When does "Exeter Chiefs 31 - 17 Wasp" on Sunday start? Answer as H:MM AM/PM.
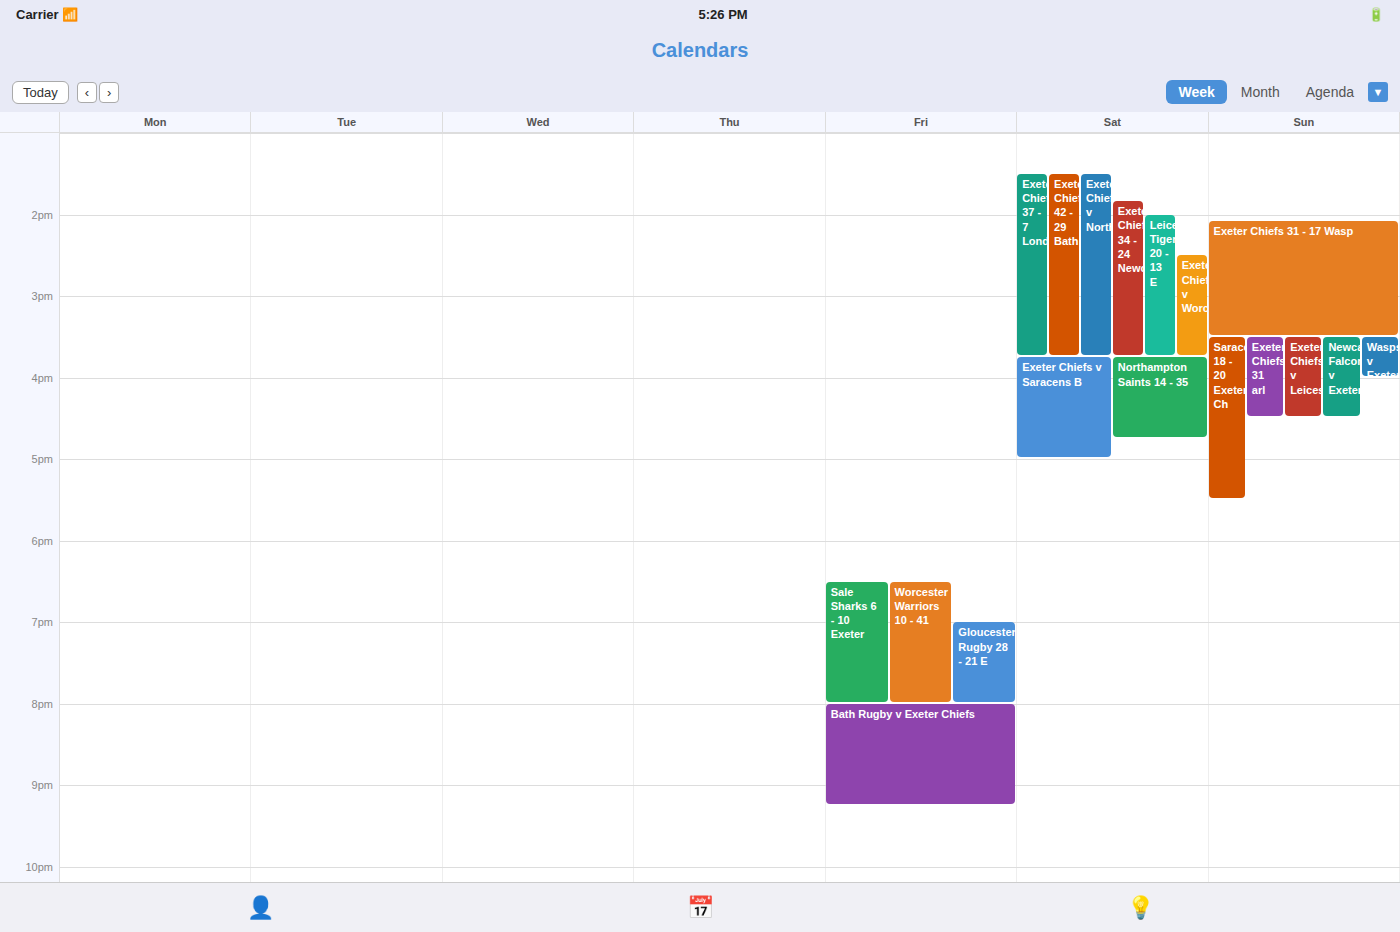
2:05 PM